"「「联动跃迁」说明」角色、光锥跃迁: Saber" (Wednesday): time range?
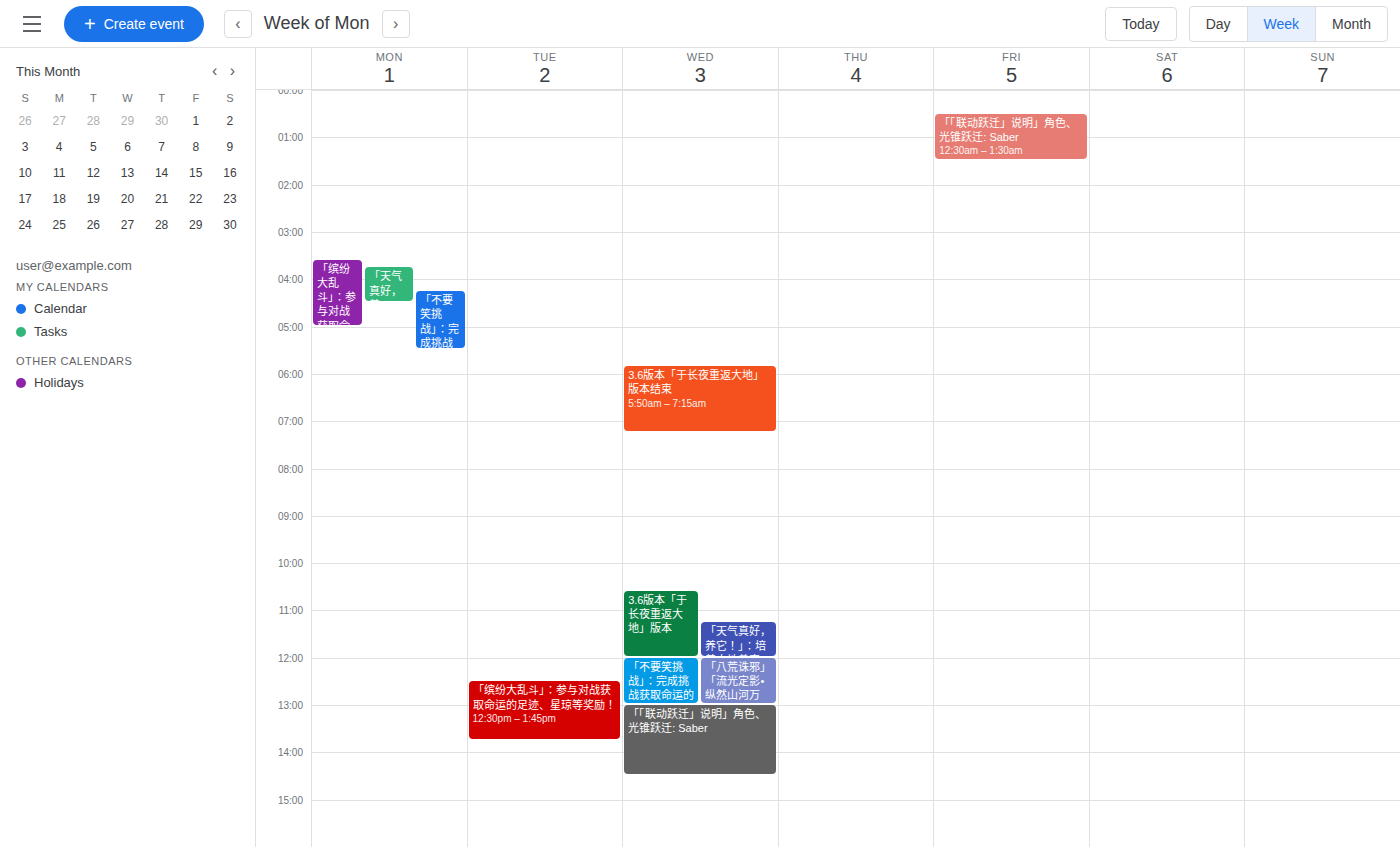
1:00 PM to 2:30 PM